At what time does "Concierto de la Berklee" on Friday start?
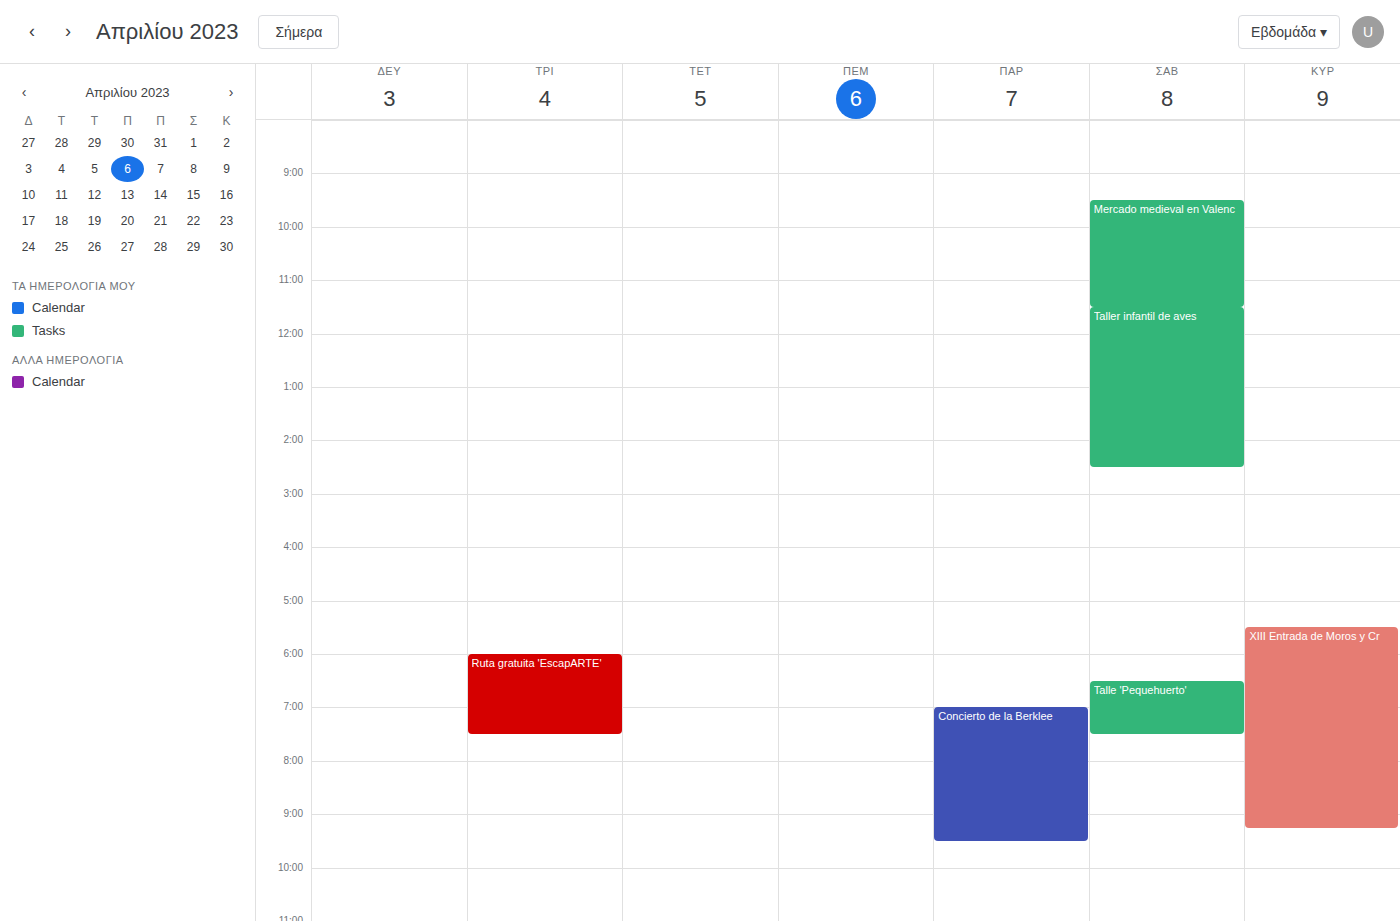
7:00 PM